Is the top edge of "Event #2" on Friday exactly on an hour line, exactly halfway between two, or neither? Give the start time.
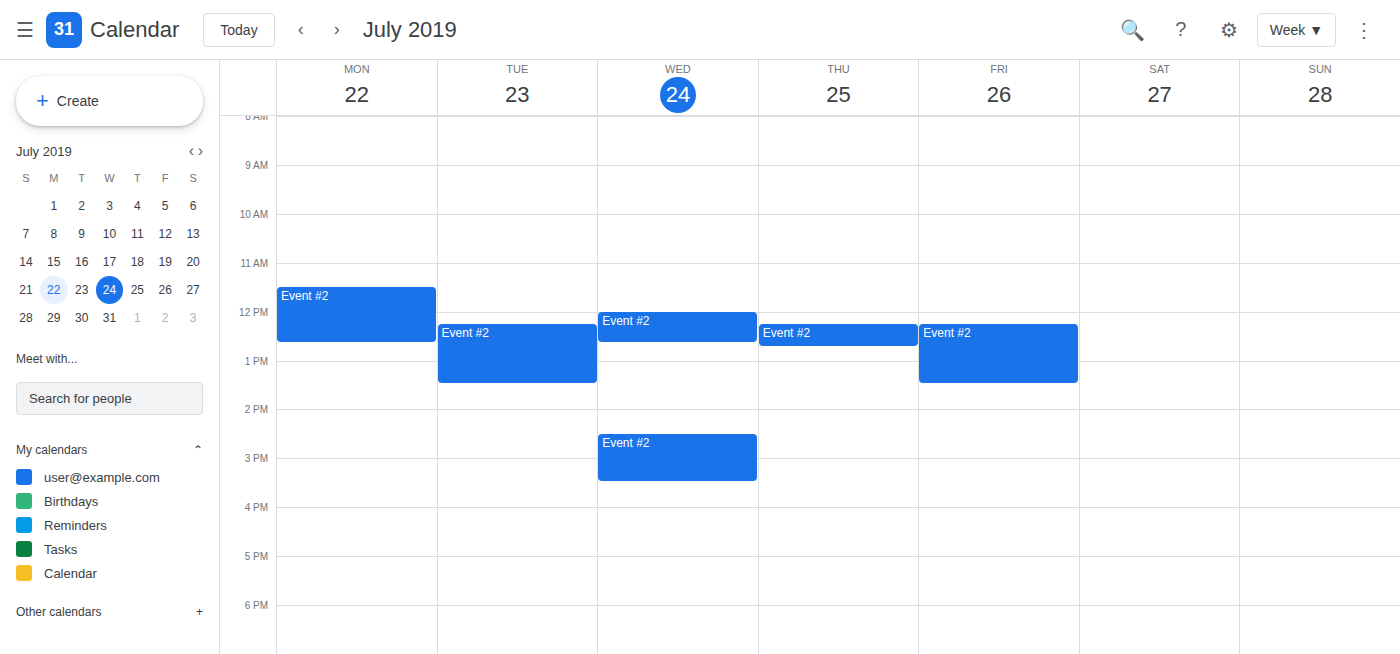
12:15 PM -- neither: a quarter of the way from the 12 PM line to the 1 PM line.